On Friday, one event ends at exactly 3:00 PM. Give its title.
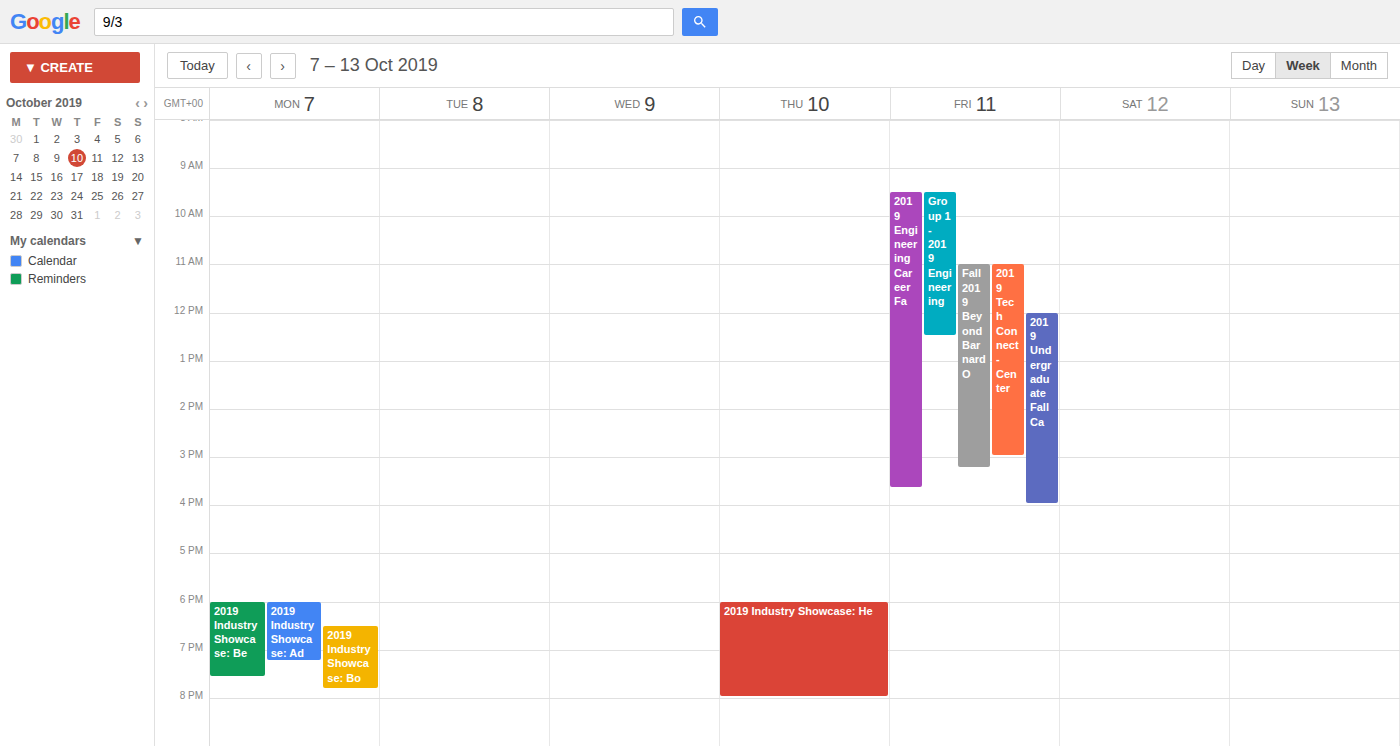
"2019 Tech Connect - Center"